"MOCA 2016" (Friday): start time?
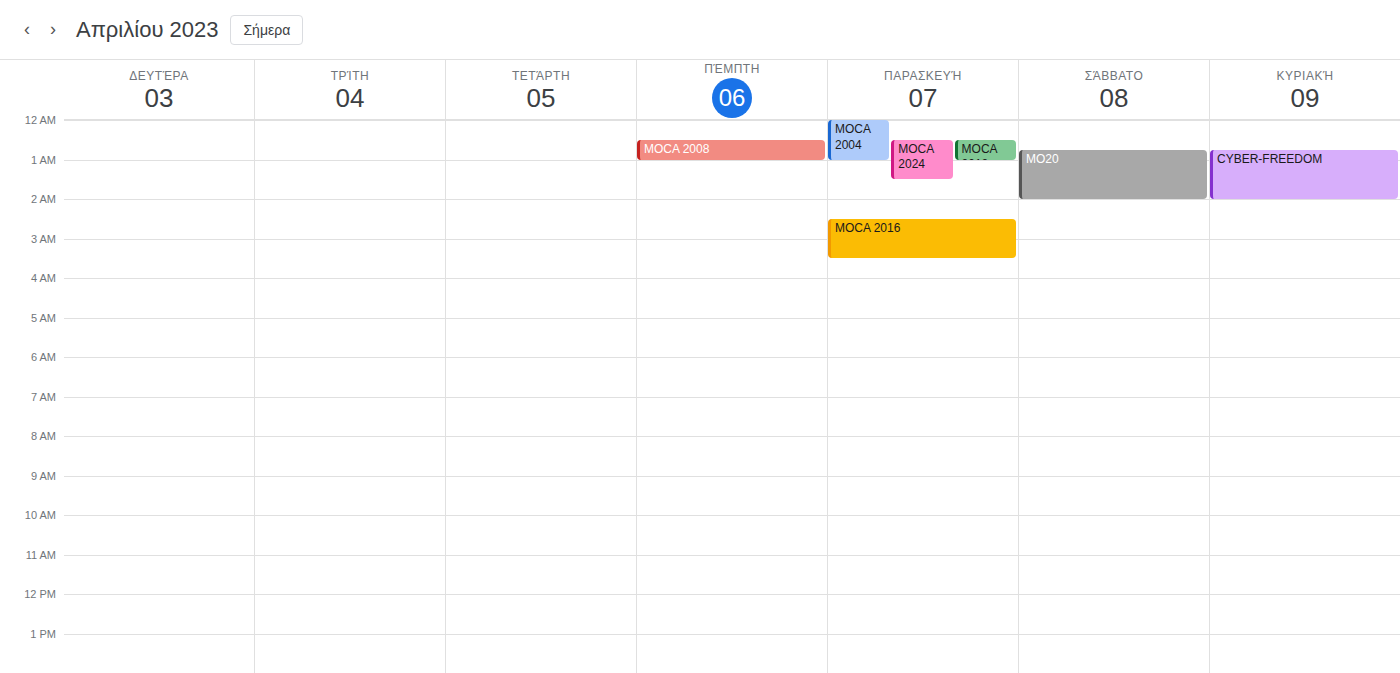
02:30